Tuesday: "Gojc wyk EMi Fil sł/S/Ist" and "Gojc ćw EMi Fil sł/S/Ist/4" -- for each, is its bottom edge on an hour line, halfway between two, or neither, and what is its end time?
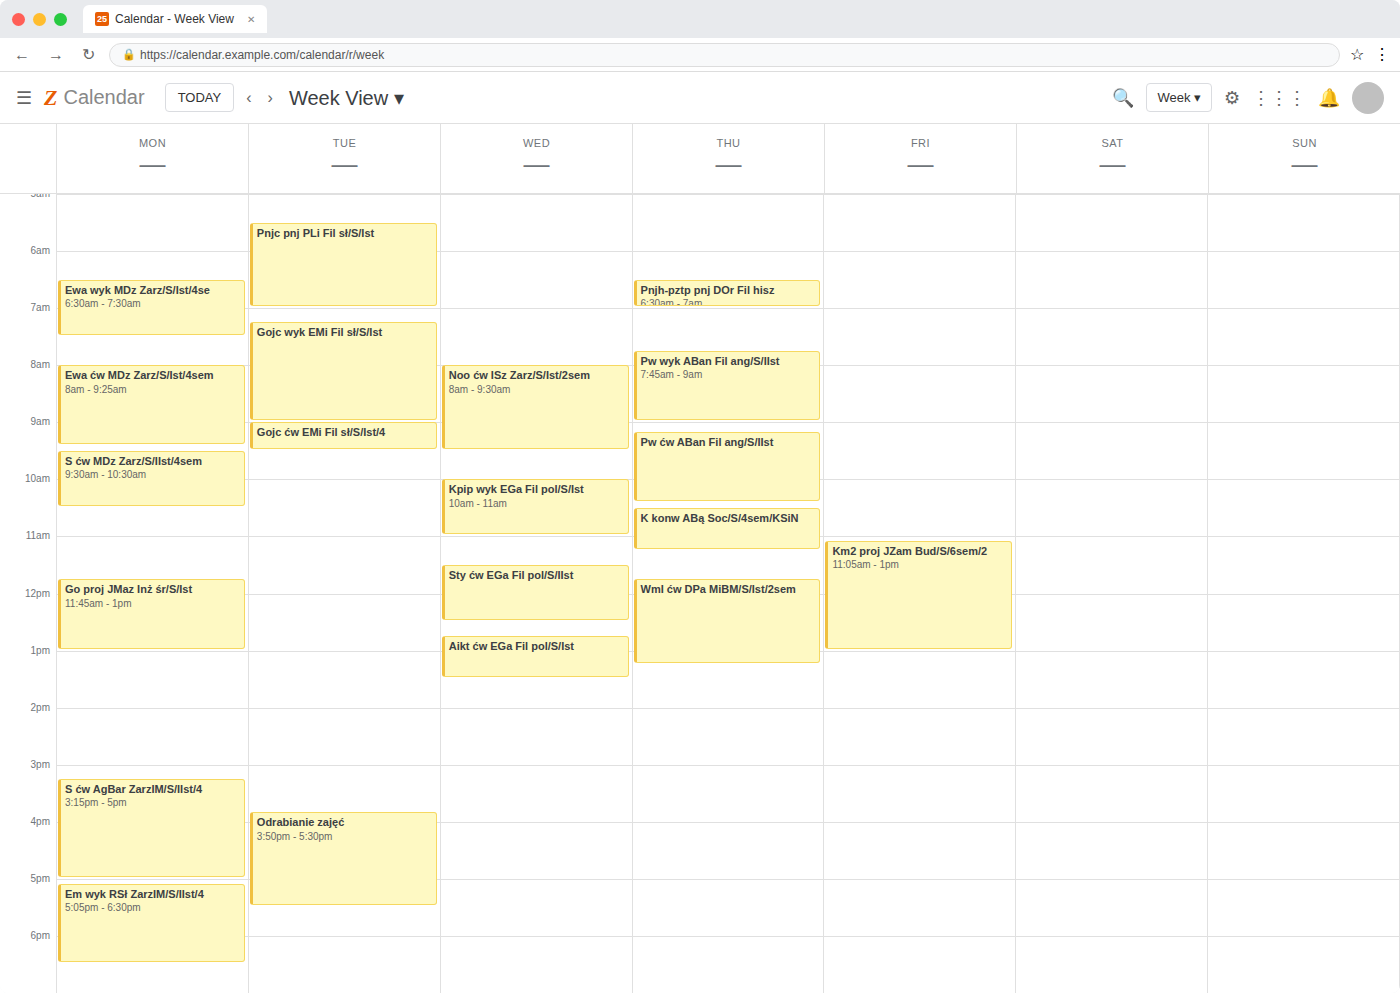
"Gojc wyk EMi Fil sł/S/Ist": 9:00 AM, exactly on the 9 AM line. "Gojc ćw EMi Fil sł/S/Ist/4": 9:30 AM, halfway between the 9 AM and 10 AM lines.